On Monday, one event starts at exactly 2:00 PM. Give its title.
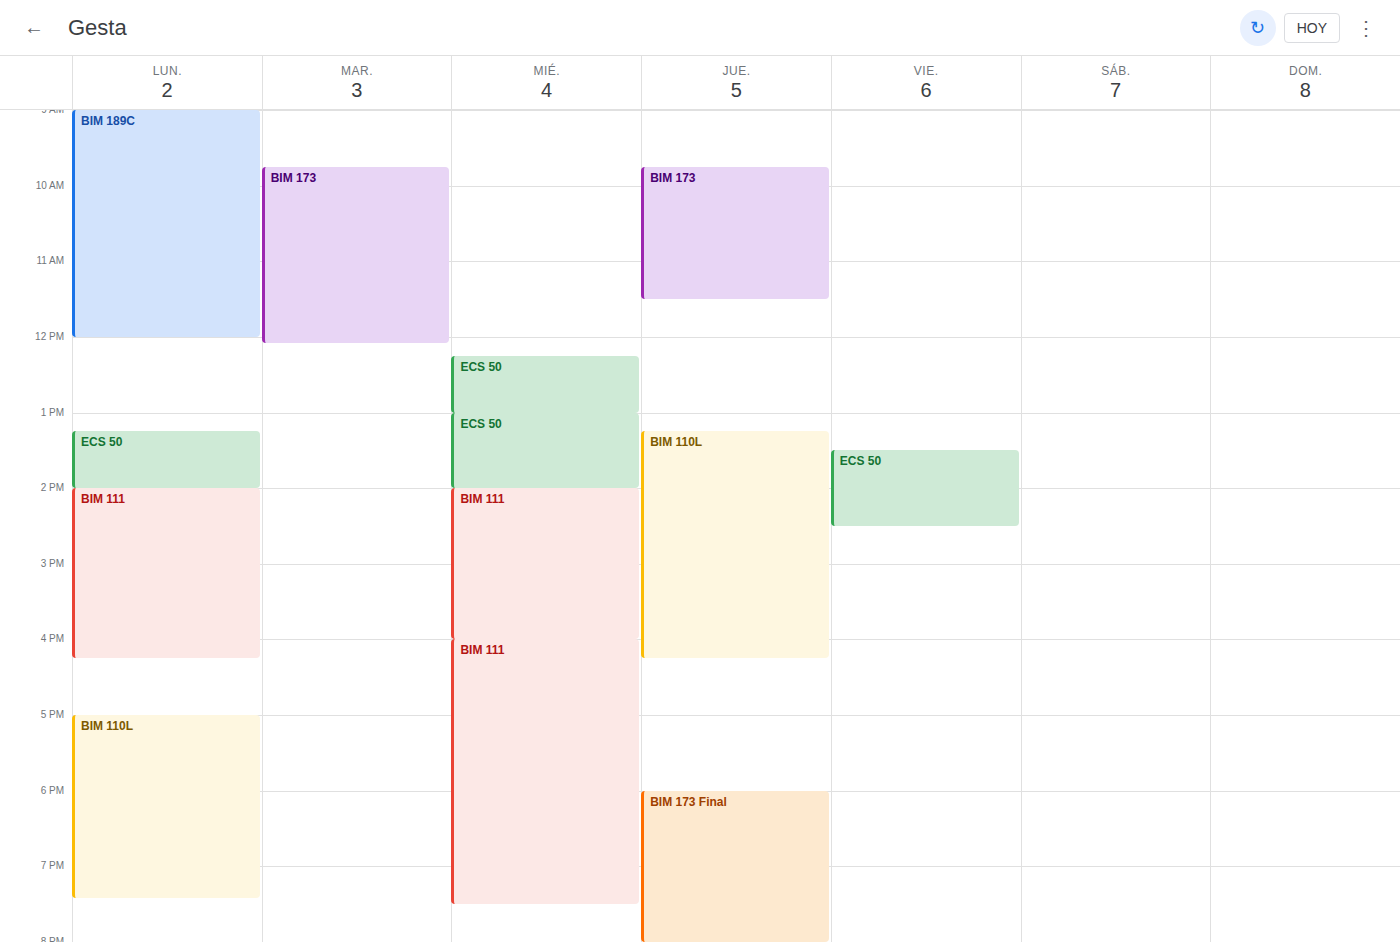
"BIM 111"